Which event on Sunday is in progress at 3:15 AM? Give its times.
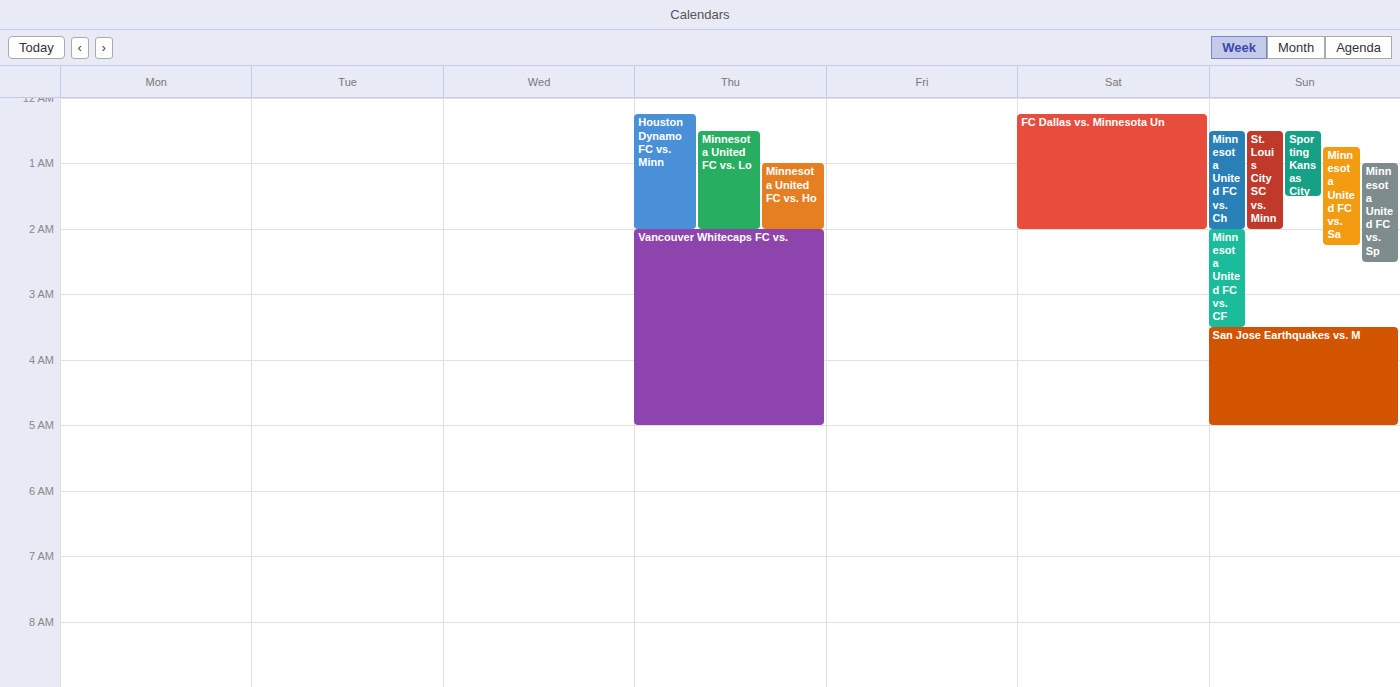
"Minnesota United FC vs. CF", 2:00 AM to 3:30 AM